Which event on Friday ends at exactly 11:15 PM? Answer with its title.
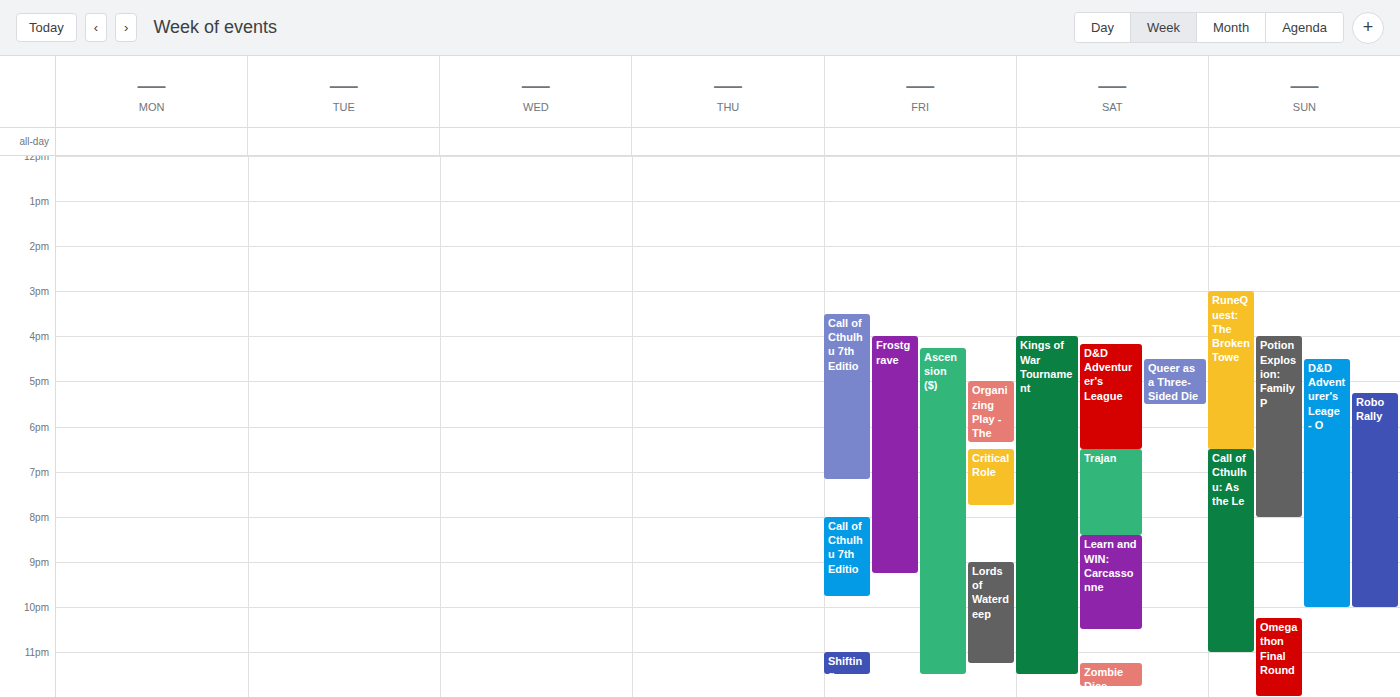
"Lords of Waterdeep"